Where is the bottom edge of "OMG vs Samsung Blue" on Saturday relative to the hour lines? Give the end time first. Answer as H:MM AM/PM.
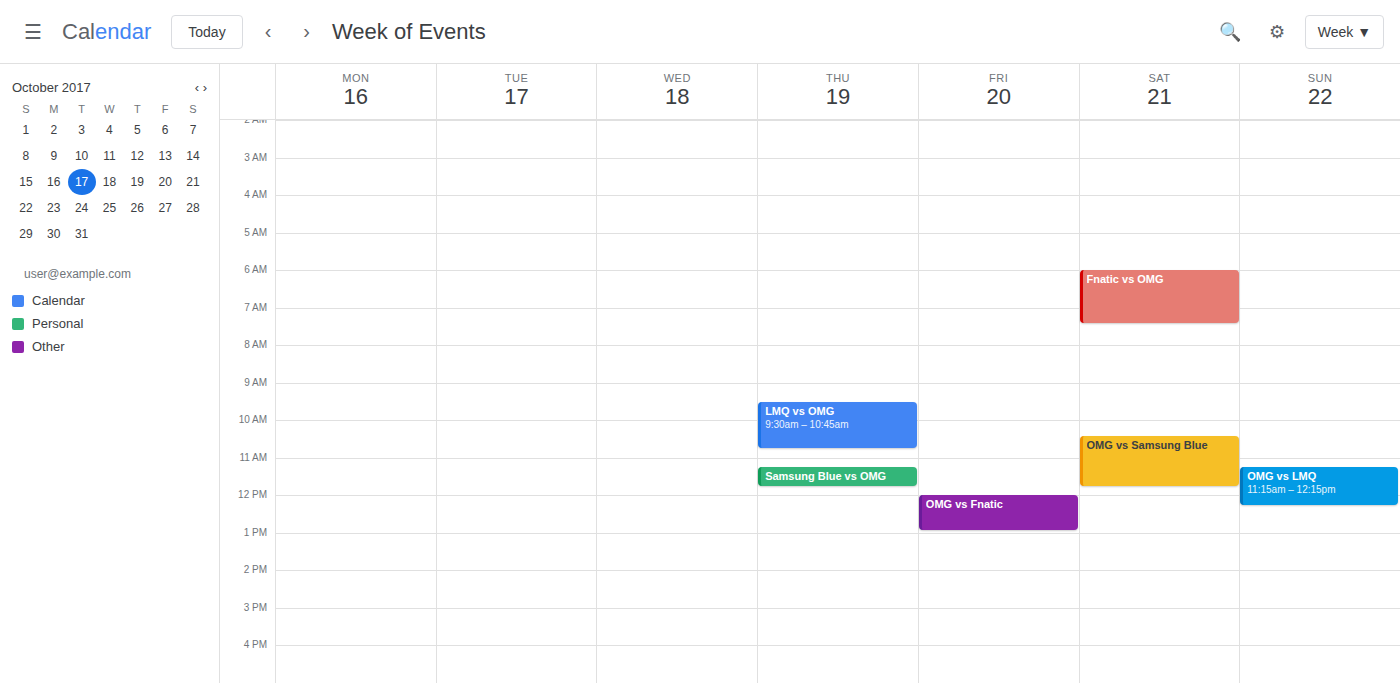
11:45 AM -- neither: three quarters of the way from the 11 AM line to the 12 PM line.